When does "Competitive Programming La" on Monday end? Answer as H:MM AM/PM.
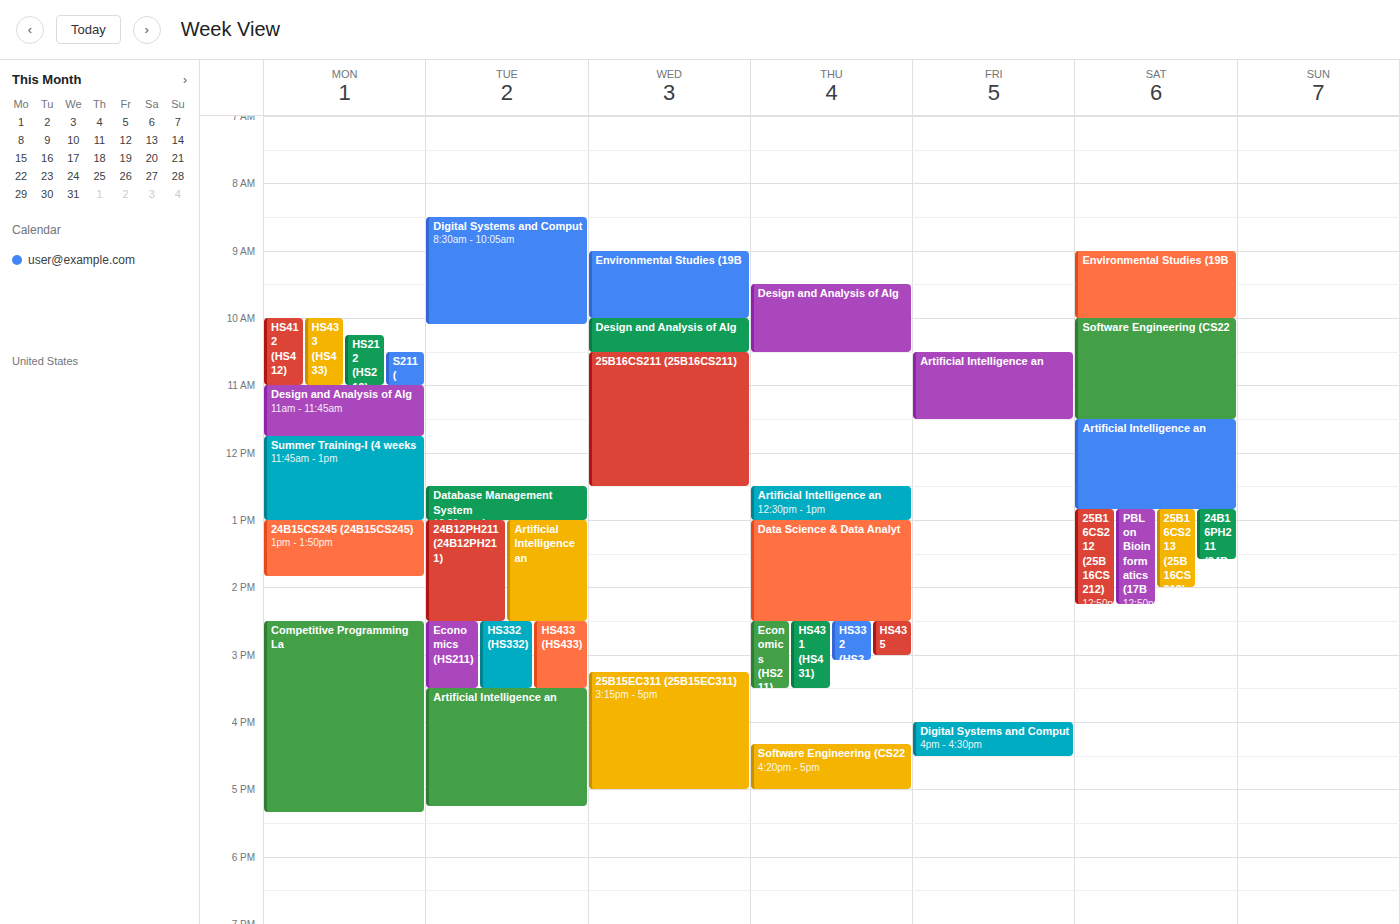
5:20 PM